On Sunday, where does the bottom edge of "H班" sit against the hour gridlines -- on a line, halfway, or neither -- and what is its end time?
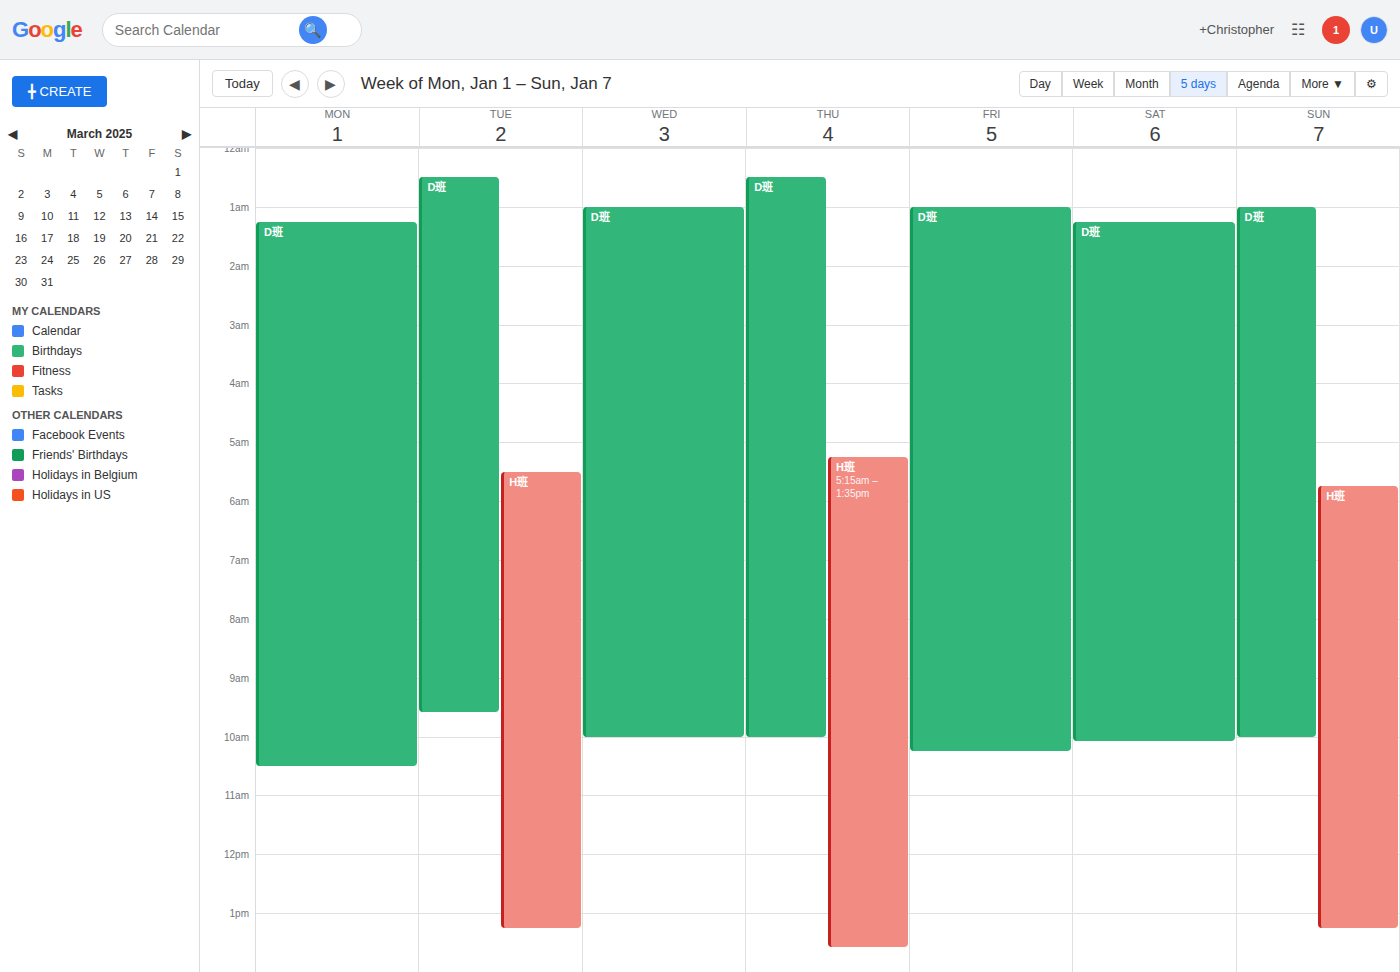
1:15 PM -- neither: a quarter of the way from the 1 PM line to the 2 PM line.